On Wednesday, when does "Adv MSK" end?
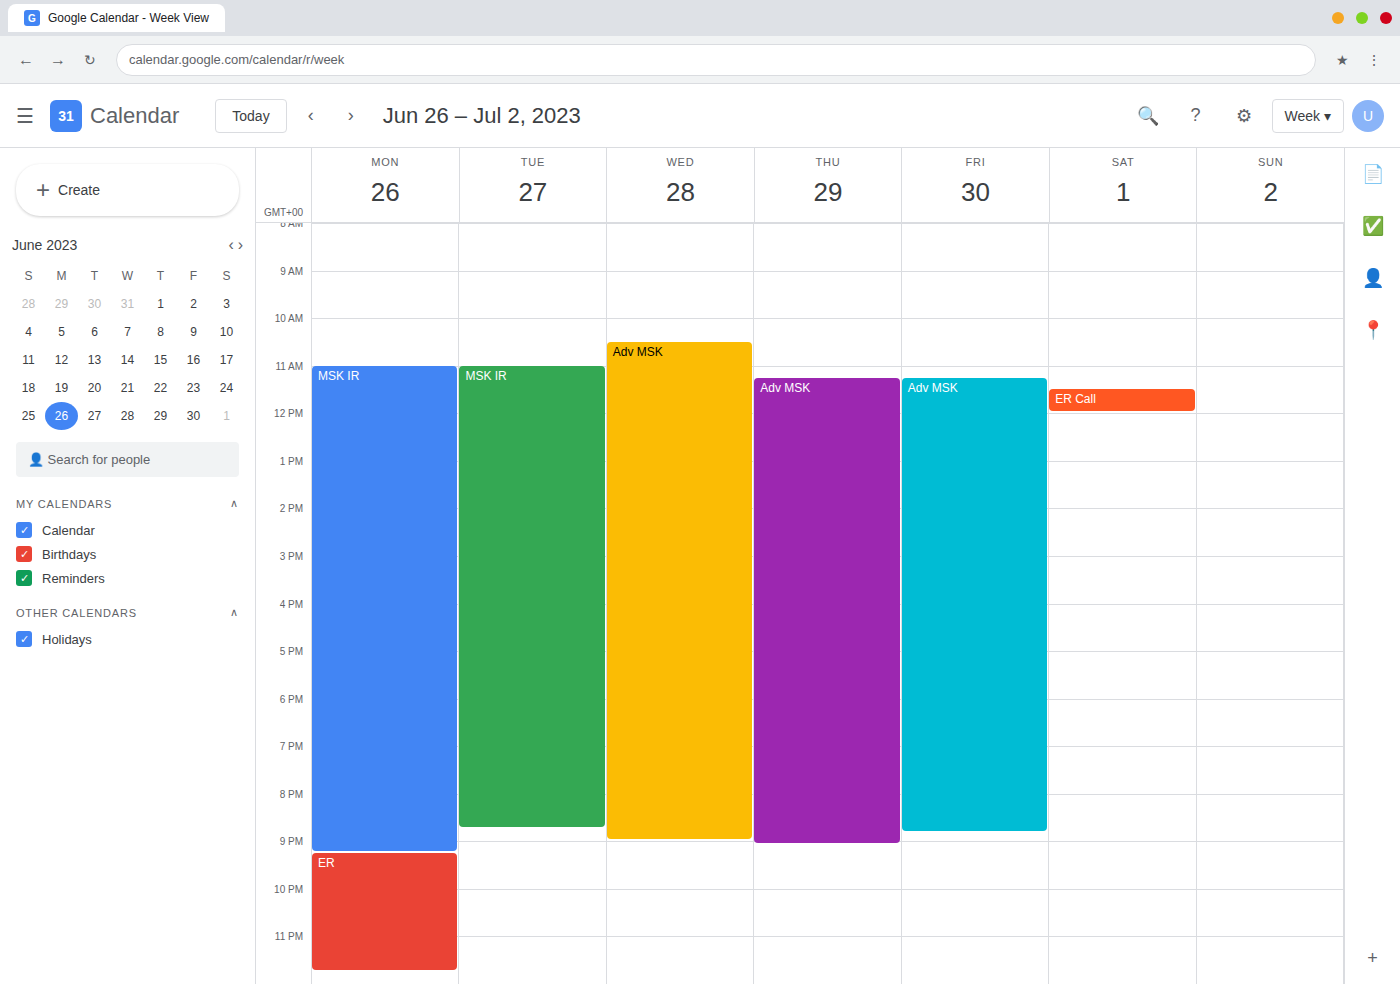
9:00 PM